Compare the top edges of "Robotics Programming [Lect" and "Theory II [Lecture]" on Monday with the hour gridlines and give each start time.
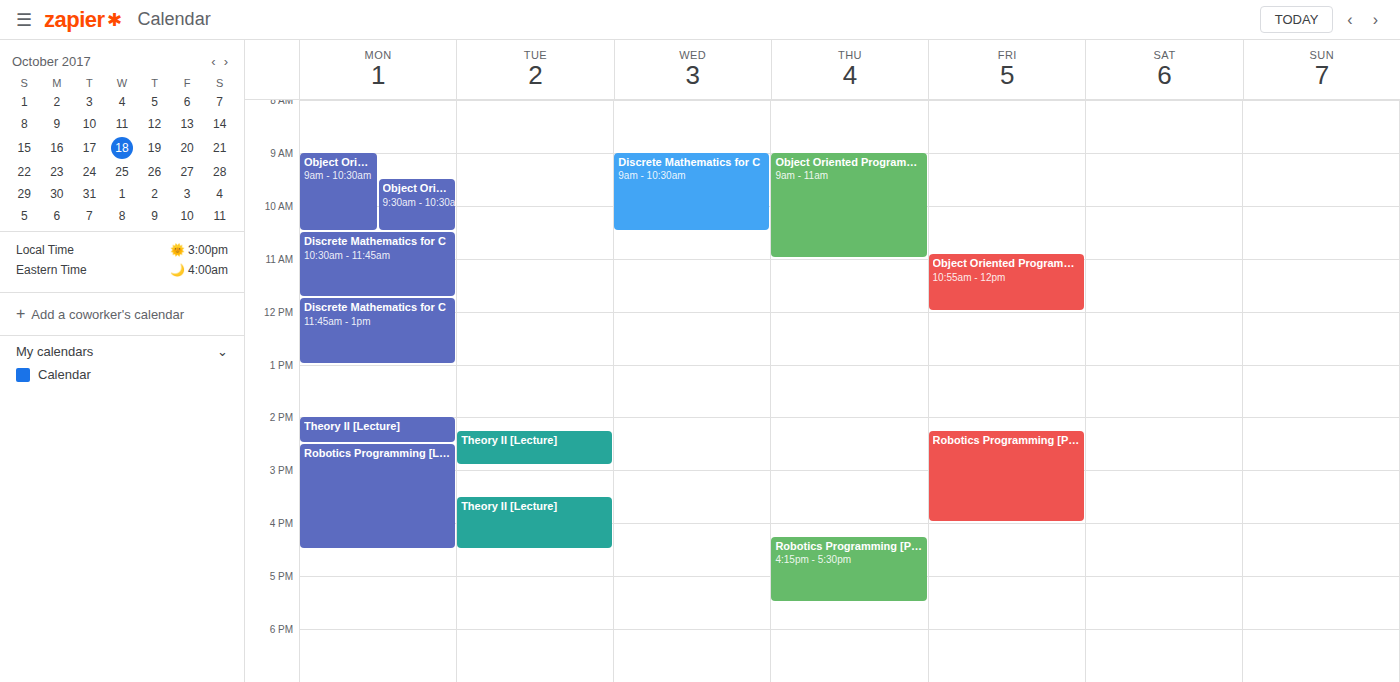
"Robotics Programming [Lect": 2:30 PM, halfway between the 2 PM and 3 PM lines. "Theory II [Lecture]": 2:00 PM, exactly on the 2 PM line.